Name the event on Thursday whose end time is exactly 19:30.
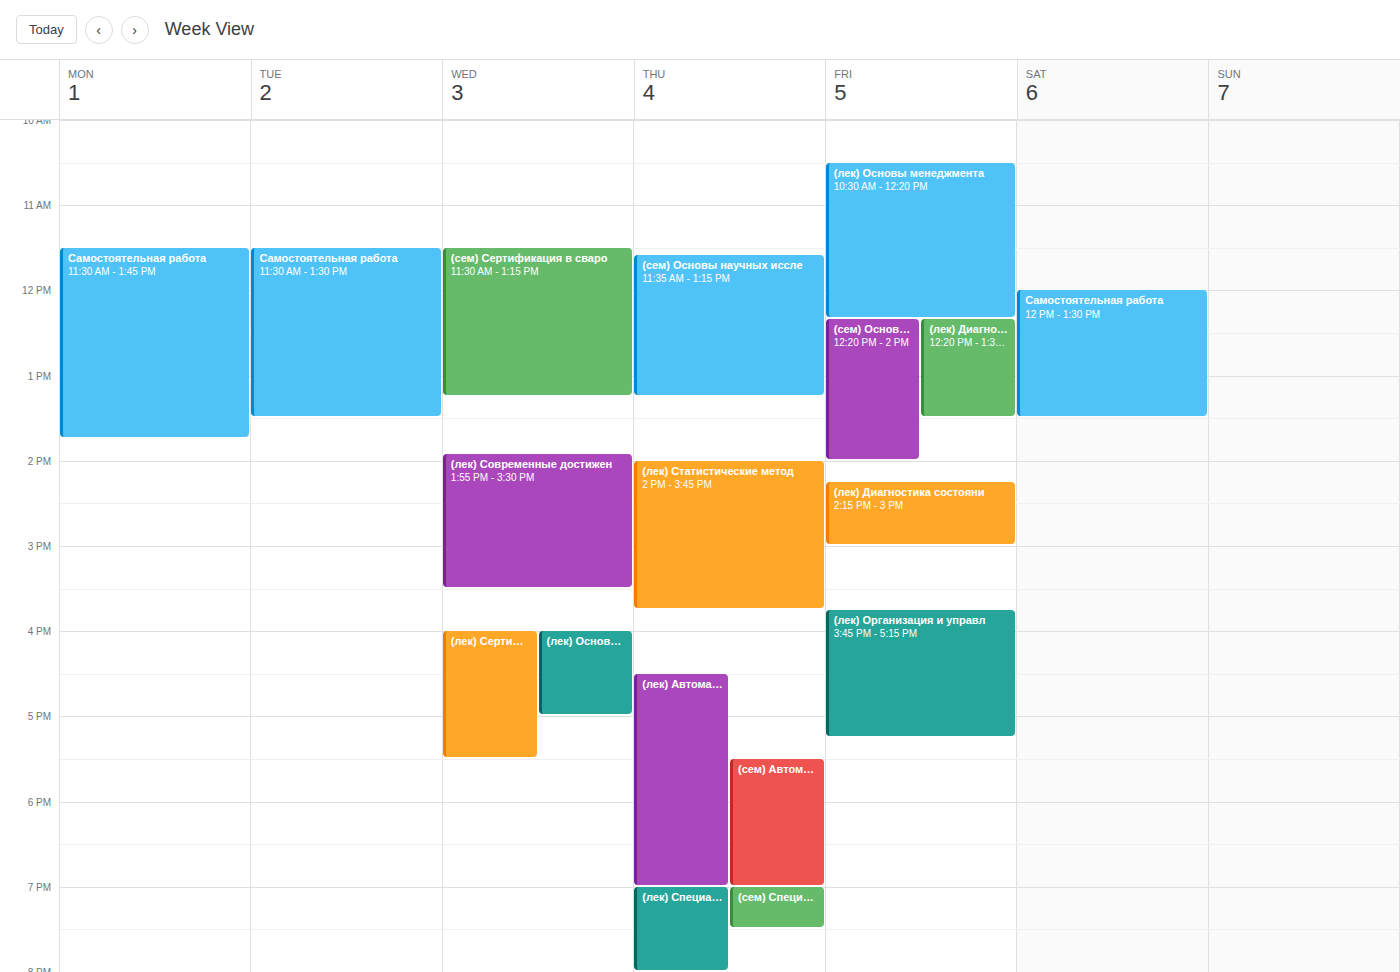
"(сем) Специальные методы к"